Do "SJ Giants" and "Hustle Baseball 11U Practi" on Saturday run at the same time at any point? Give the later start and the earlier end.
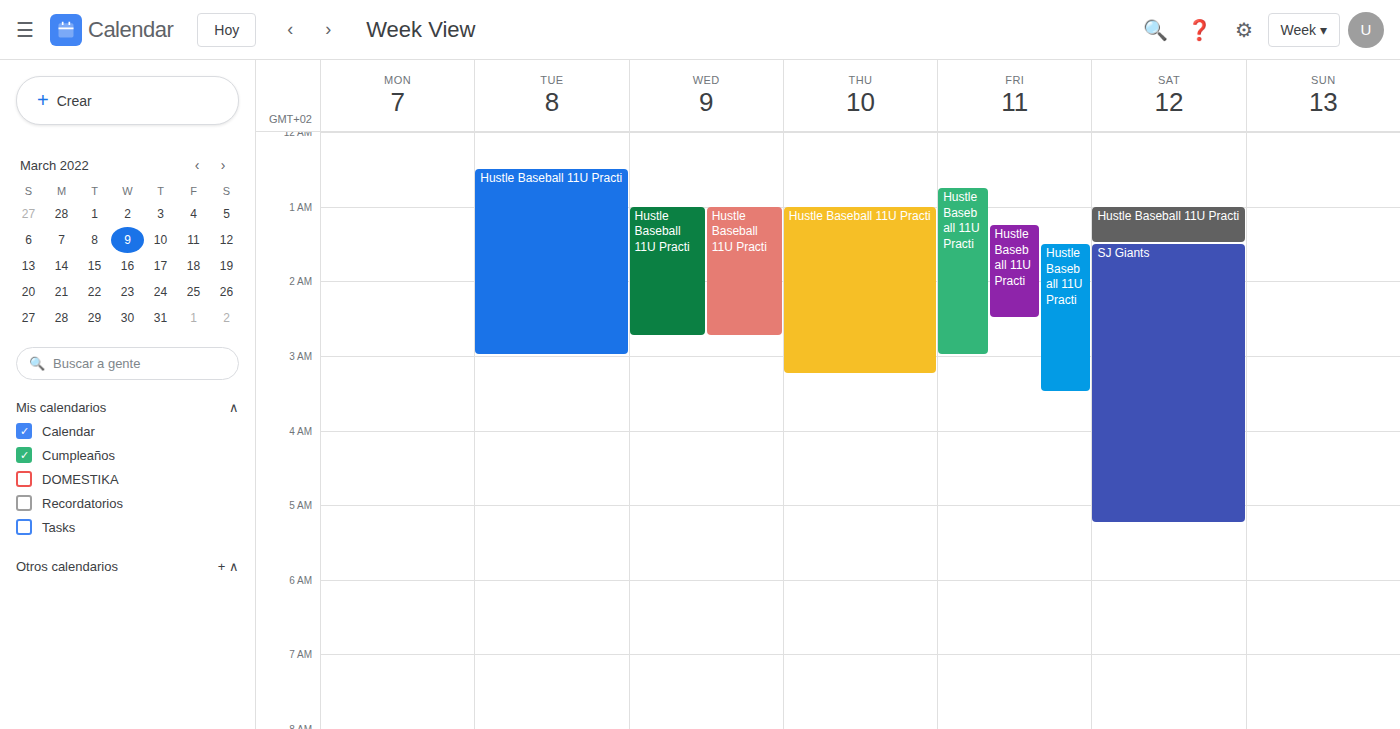
"Hustle Baseball 11U Practi" ends at 1:30 AM, exactly when "SJ Giants" starts -- they touch but do not overlap.